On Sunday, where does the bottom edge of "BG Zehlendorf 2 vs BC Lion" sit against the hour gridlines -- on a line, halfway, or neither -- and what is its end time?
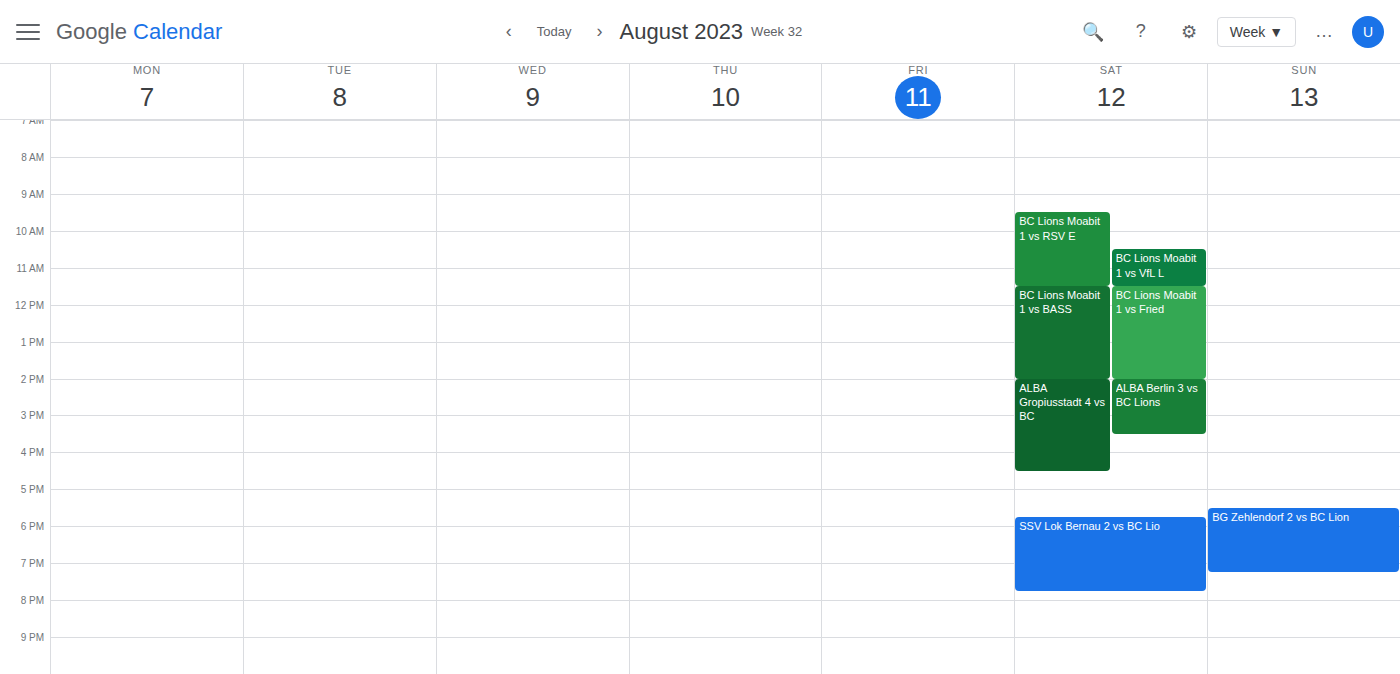
7:15 PM -- neither: a quarter of the way from the 7 PM line to the 8 PM line.